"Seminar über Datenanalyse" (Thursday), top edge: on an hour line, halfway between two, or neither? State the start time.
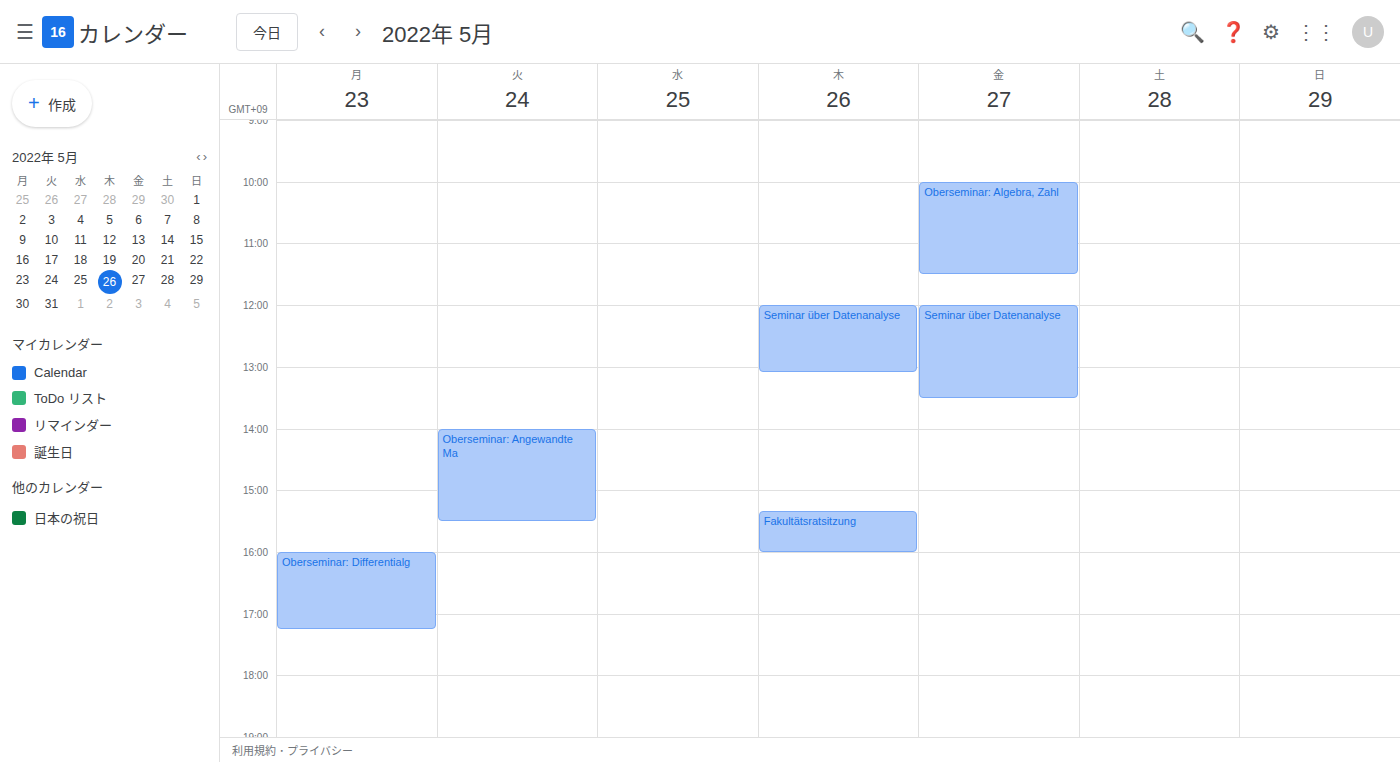
12:00 PM -- exactly on the 12 PM line.